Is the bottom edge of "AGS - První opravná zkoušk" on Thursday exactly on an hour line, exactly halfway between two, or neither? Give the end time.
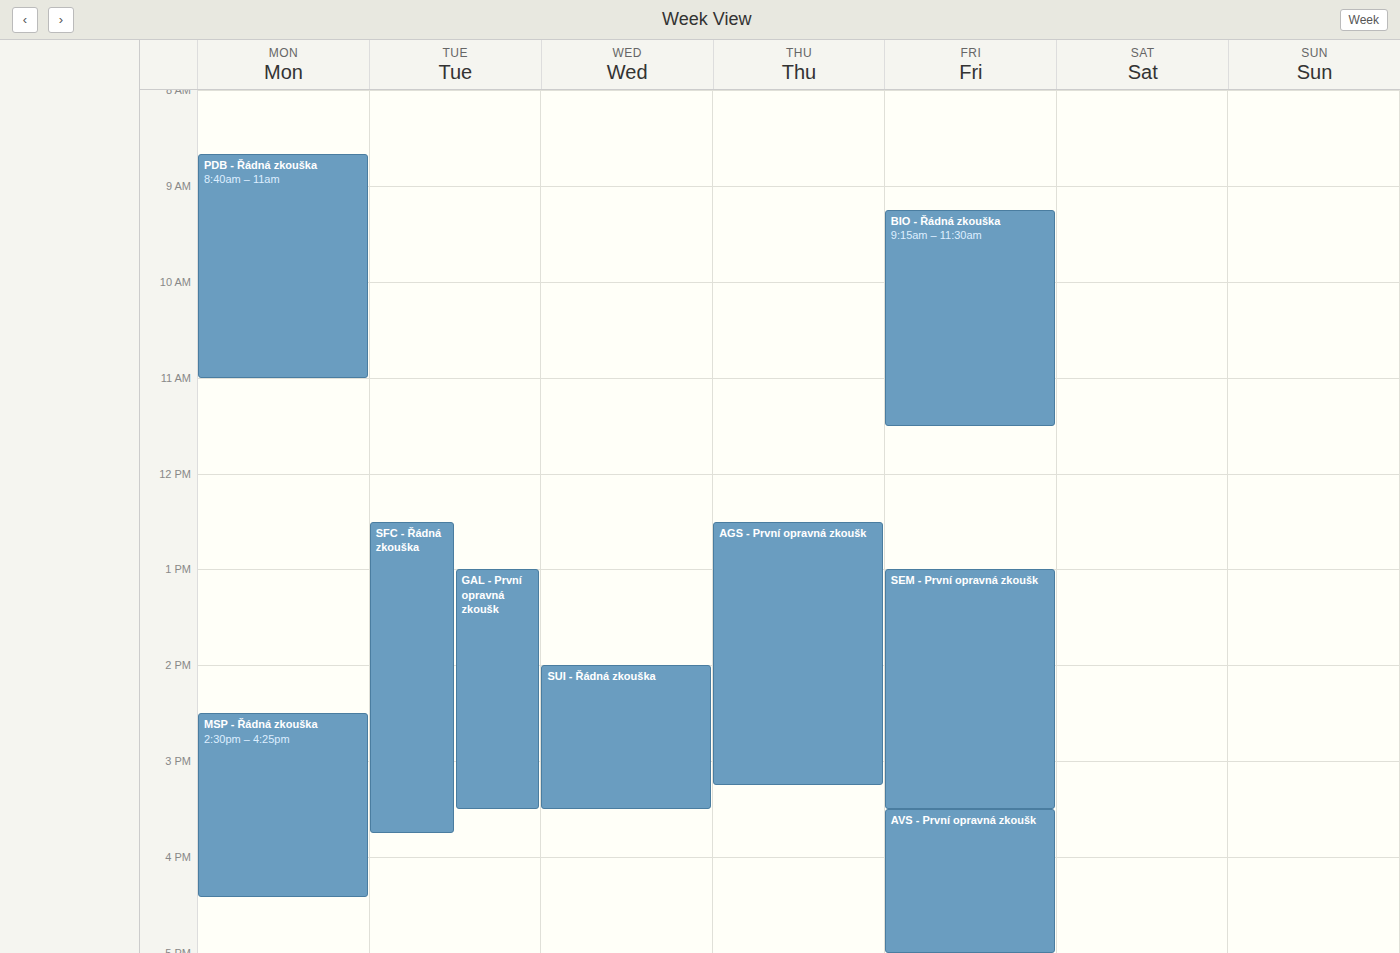
15:15 -- neither: a quarter of the way from the 15:00 line to the 16:00 line.